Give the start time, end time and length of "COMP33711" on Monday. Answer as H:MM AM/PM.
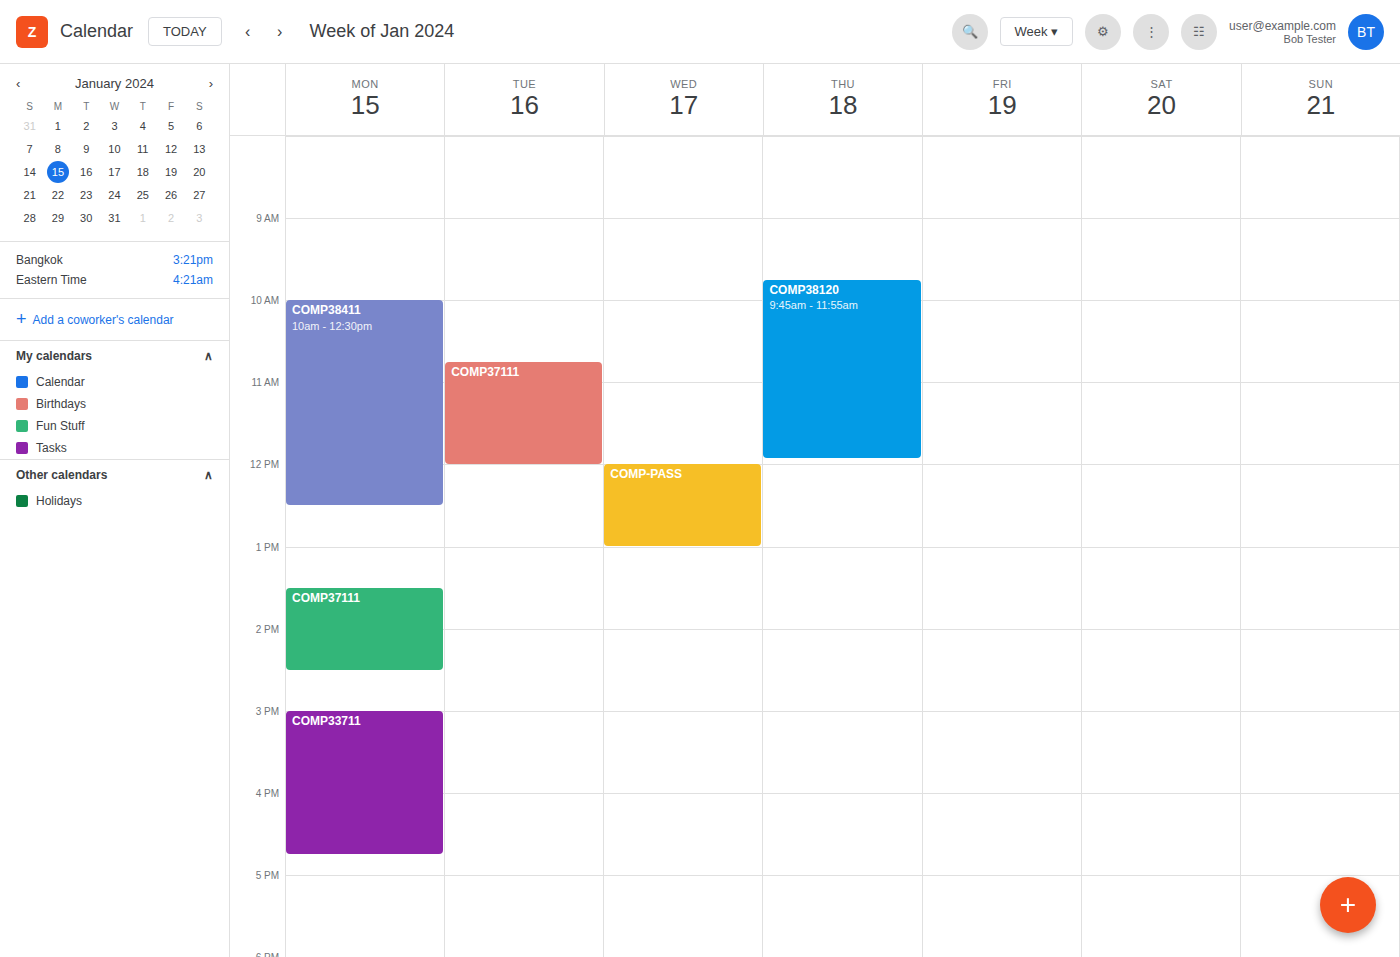
3:00 PM to 4:45 PM, 1 hour 45 minutes